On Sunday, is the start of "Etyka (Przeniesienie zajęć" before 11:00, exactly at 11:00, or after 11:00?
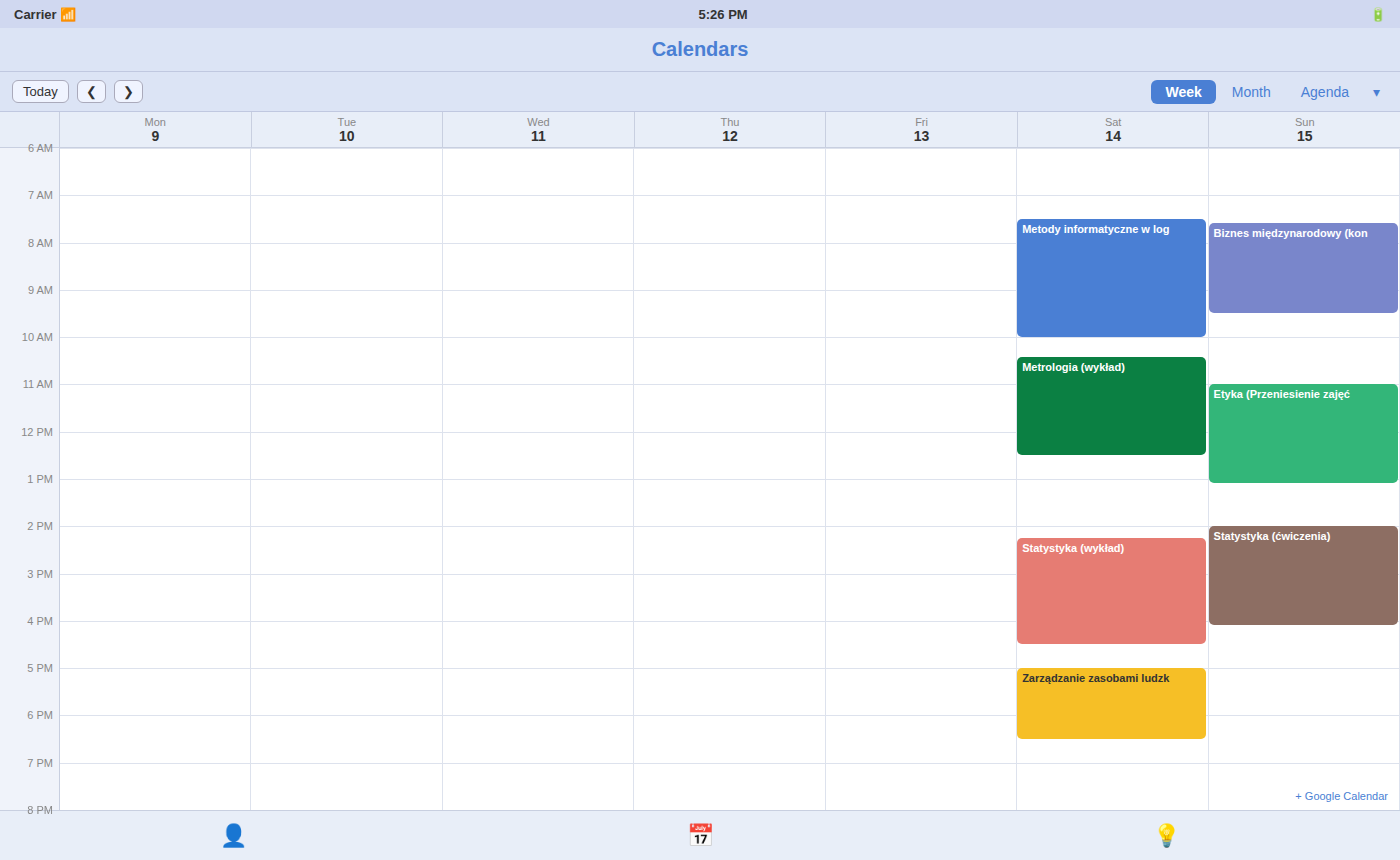
11:00 -- exactly at 11:00, on the 11:00 line.